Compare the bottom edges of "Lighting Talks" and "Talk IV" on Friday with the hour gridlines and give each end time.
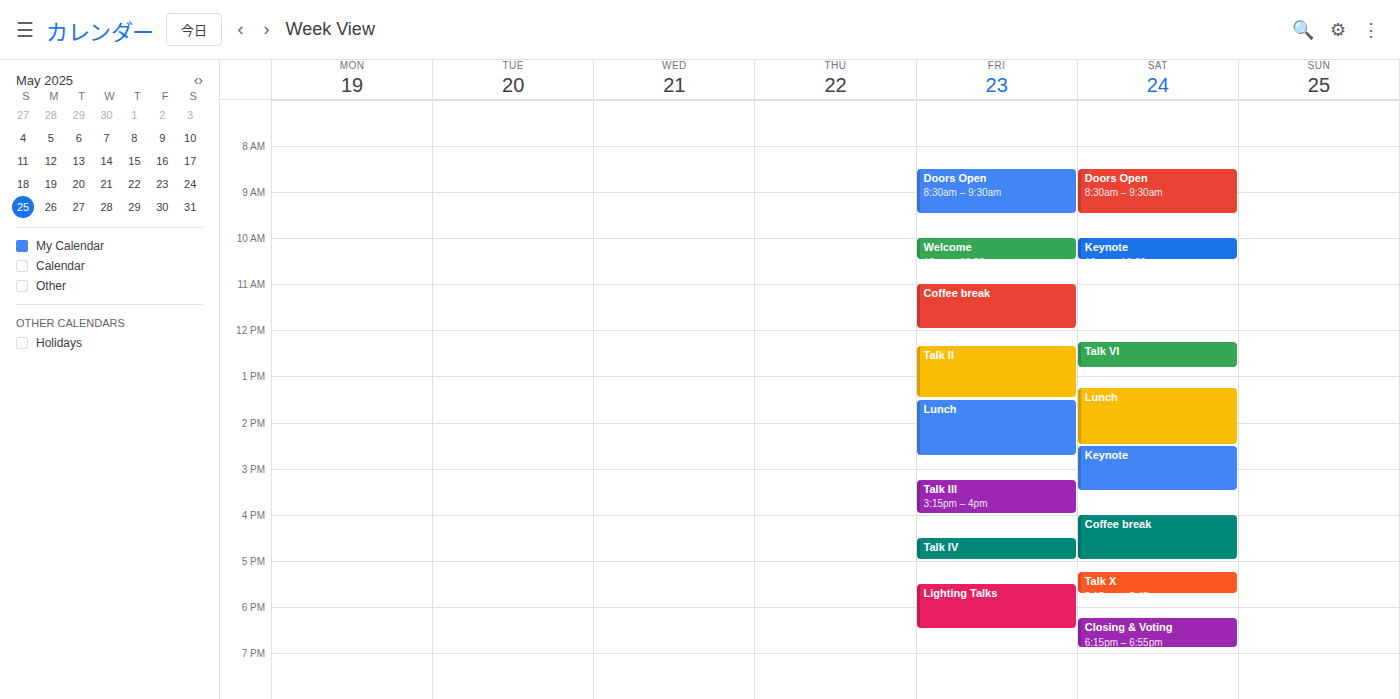
"Lighting Talks": 6:30 PM, halfway between the 6 PM and 7 PM lines. "Talk IV": 5:00 PM, exactly on the 5 PM line.